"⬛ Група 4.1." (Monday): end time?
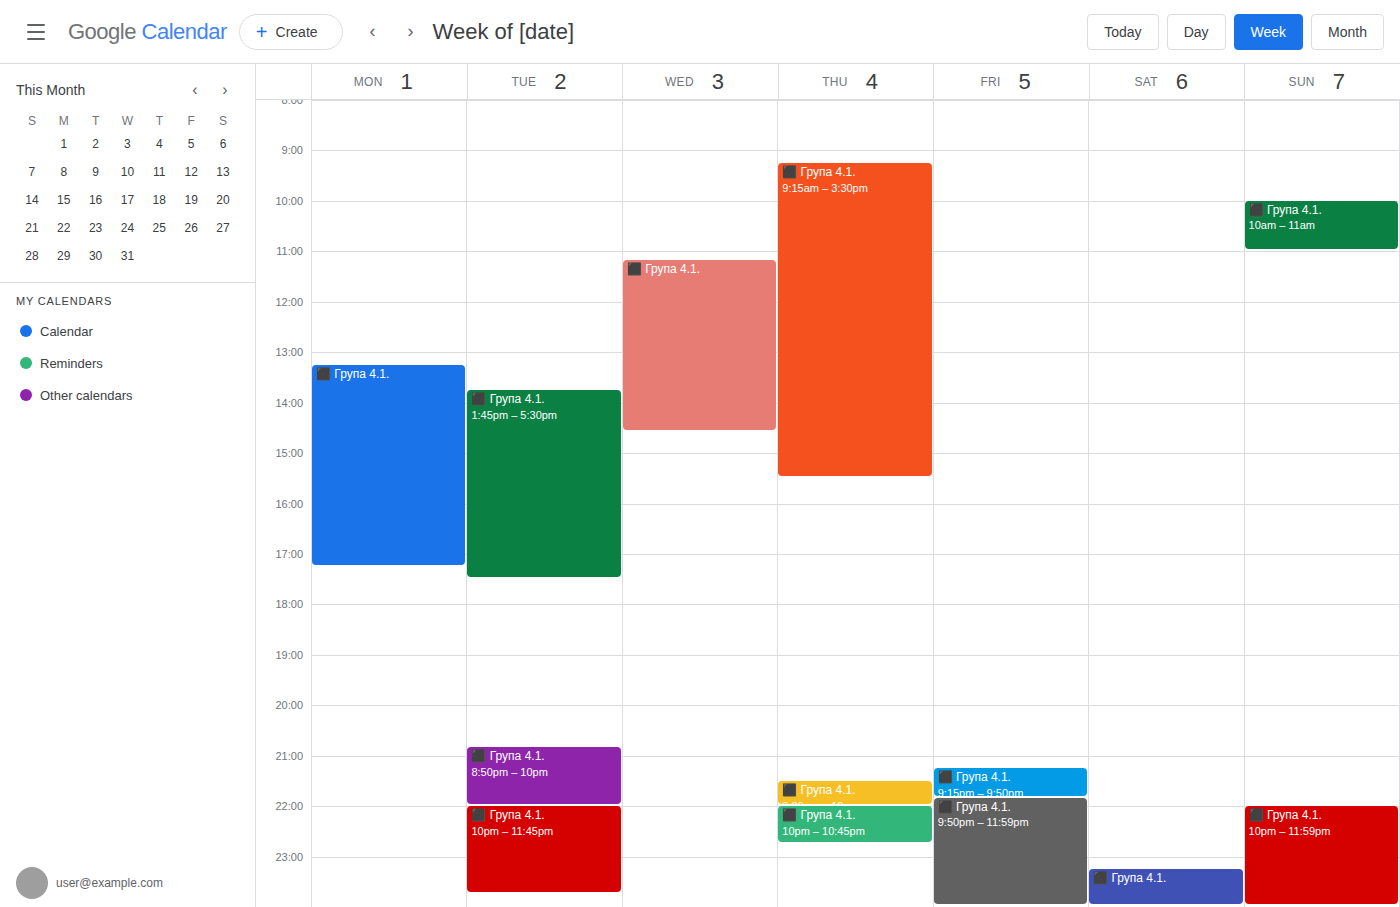
5:15 PM